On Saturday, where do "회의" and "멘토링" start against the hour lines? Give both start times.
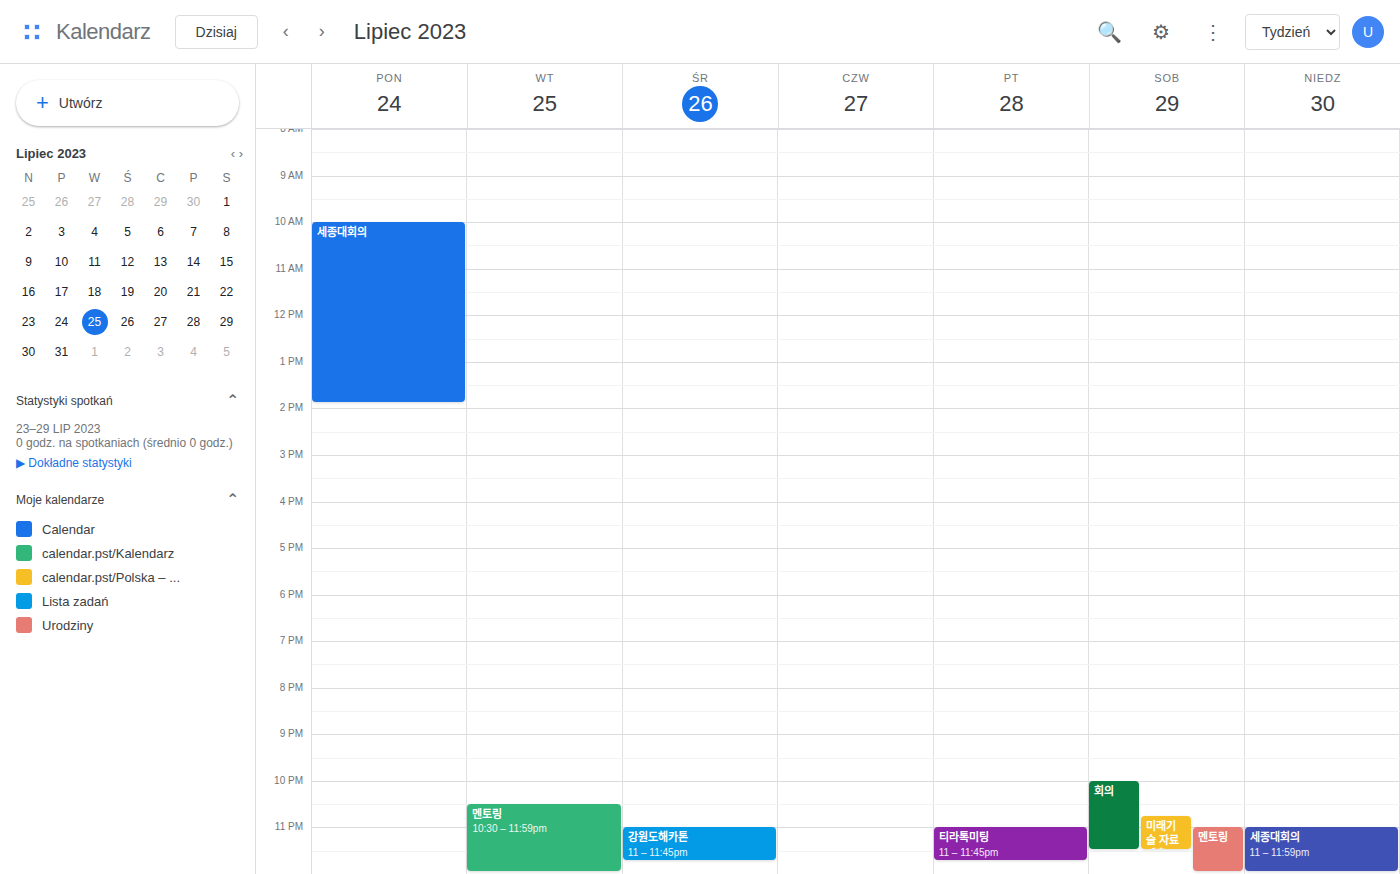
"회의": 22:00, exactly on the 22:00 line. "멘토링": 23:00, exactly on the 23:00 line.